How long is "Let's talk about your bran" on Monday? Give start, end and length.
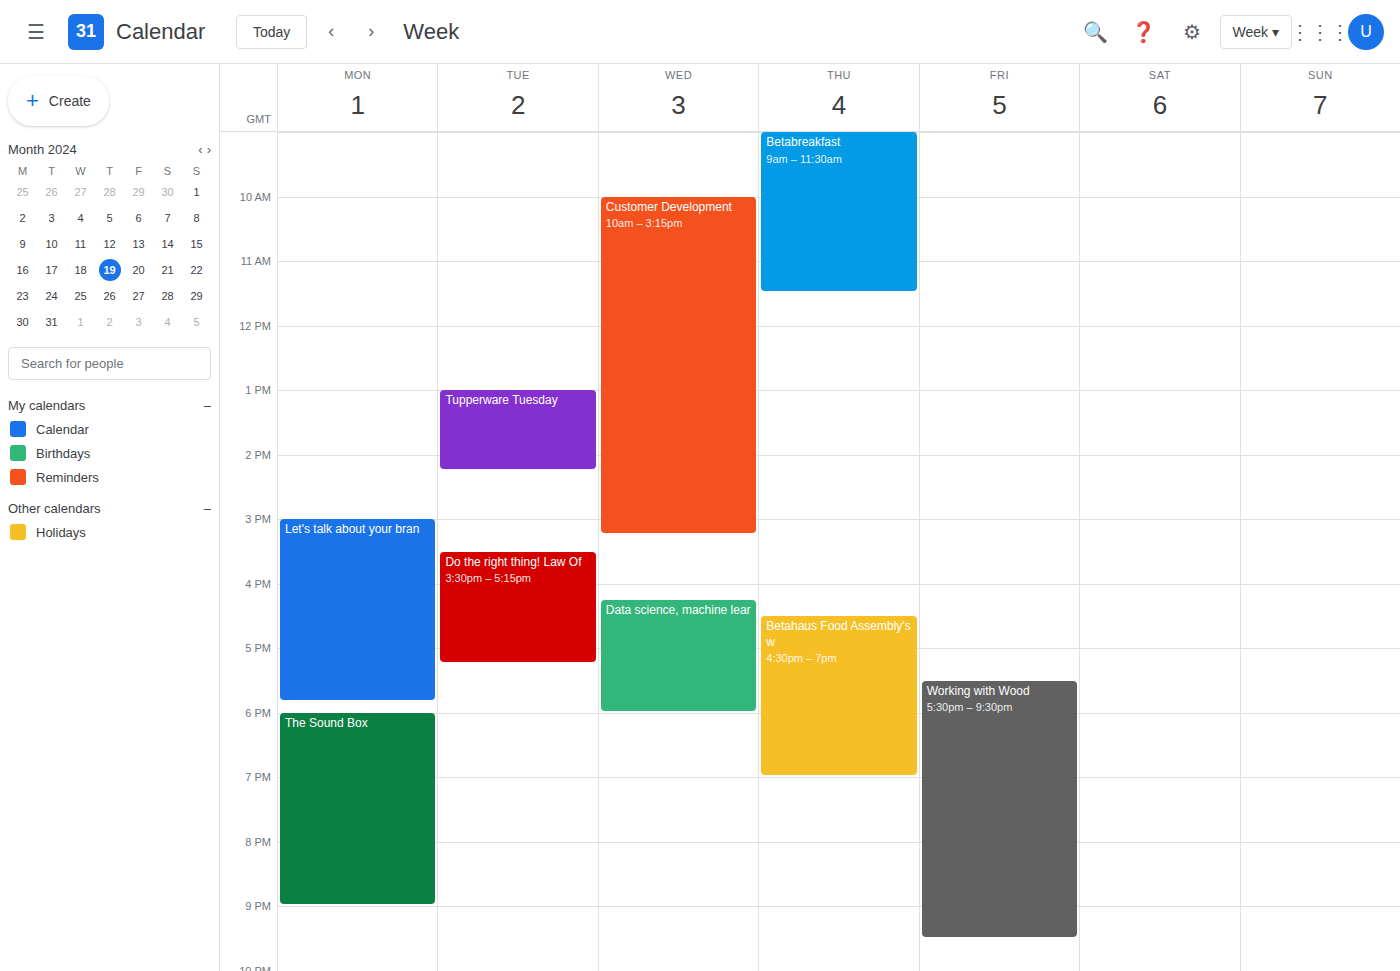
3:00 PM to 5:50 PM, 2 hours 50 minutes